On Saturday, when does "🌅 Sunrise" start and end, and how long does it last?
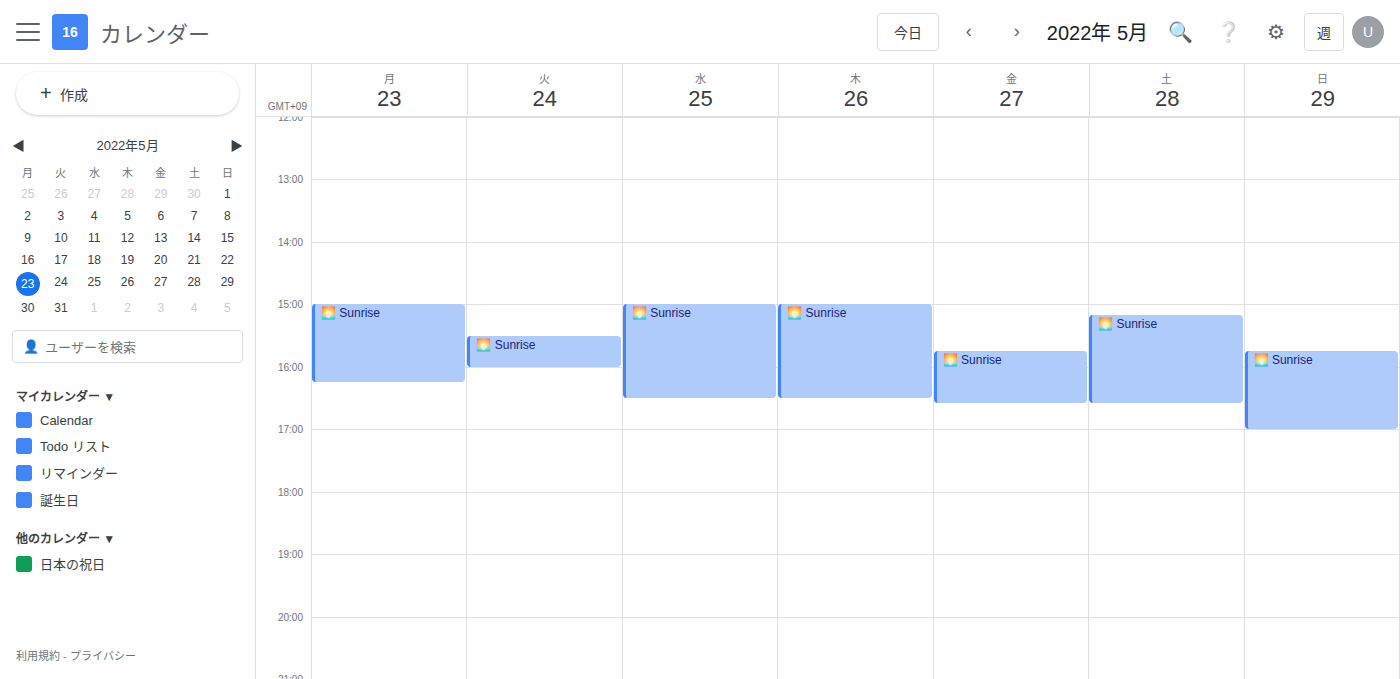
15:10 to 16:35, 1 hour 25 minutes